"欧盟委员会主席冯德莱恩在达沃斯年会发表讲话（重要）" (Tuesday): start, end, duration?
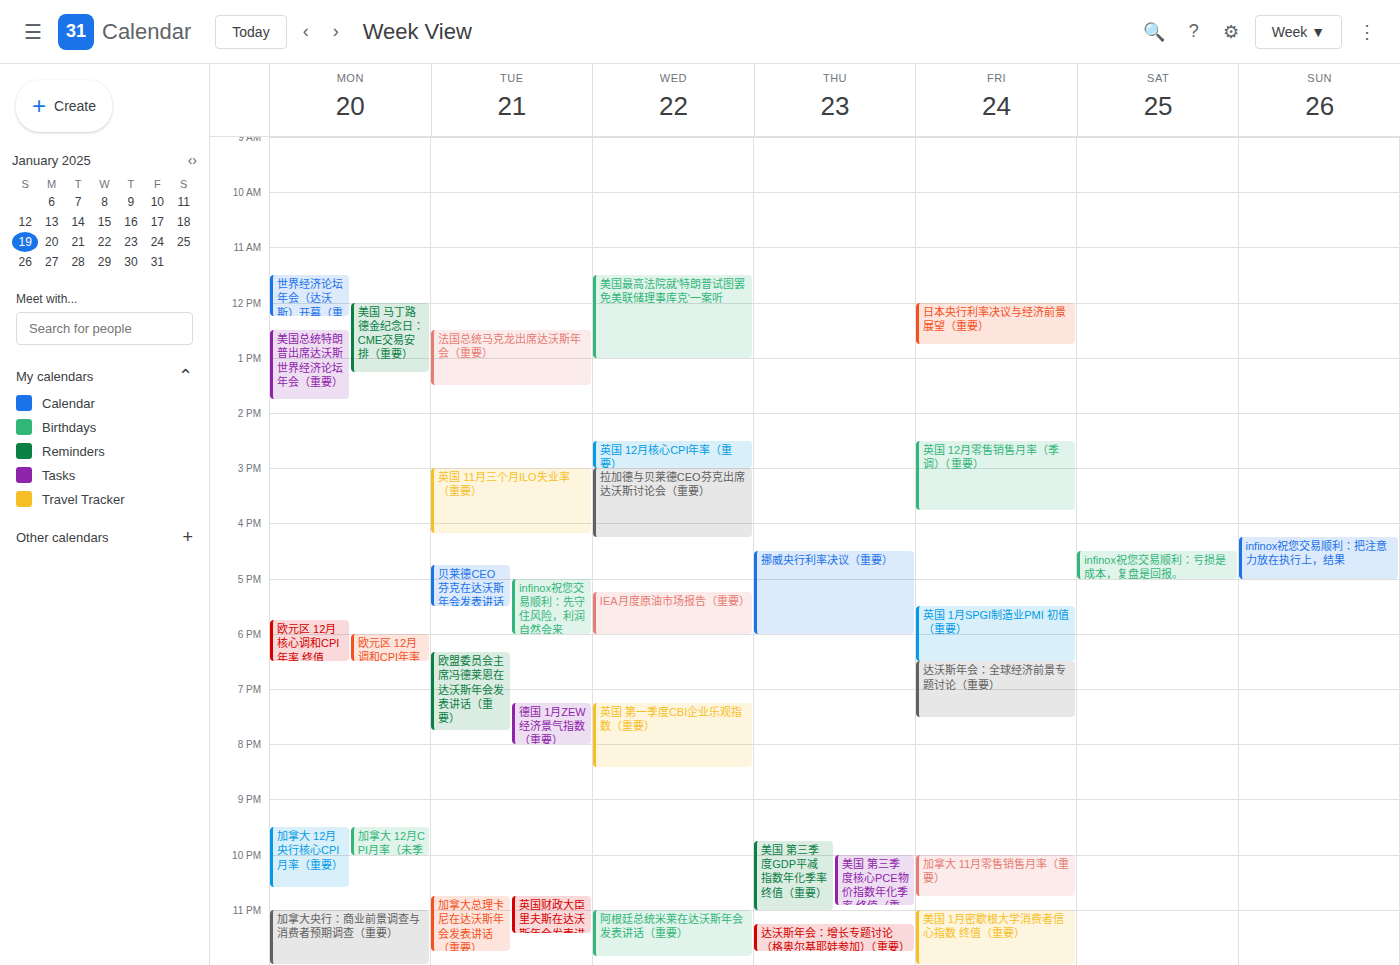
6:20 PM to 7:45 PM, 1 hour 25 minutes